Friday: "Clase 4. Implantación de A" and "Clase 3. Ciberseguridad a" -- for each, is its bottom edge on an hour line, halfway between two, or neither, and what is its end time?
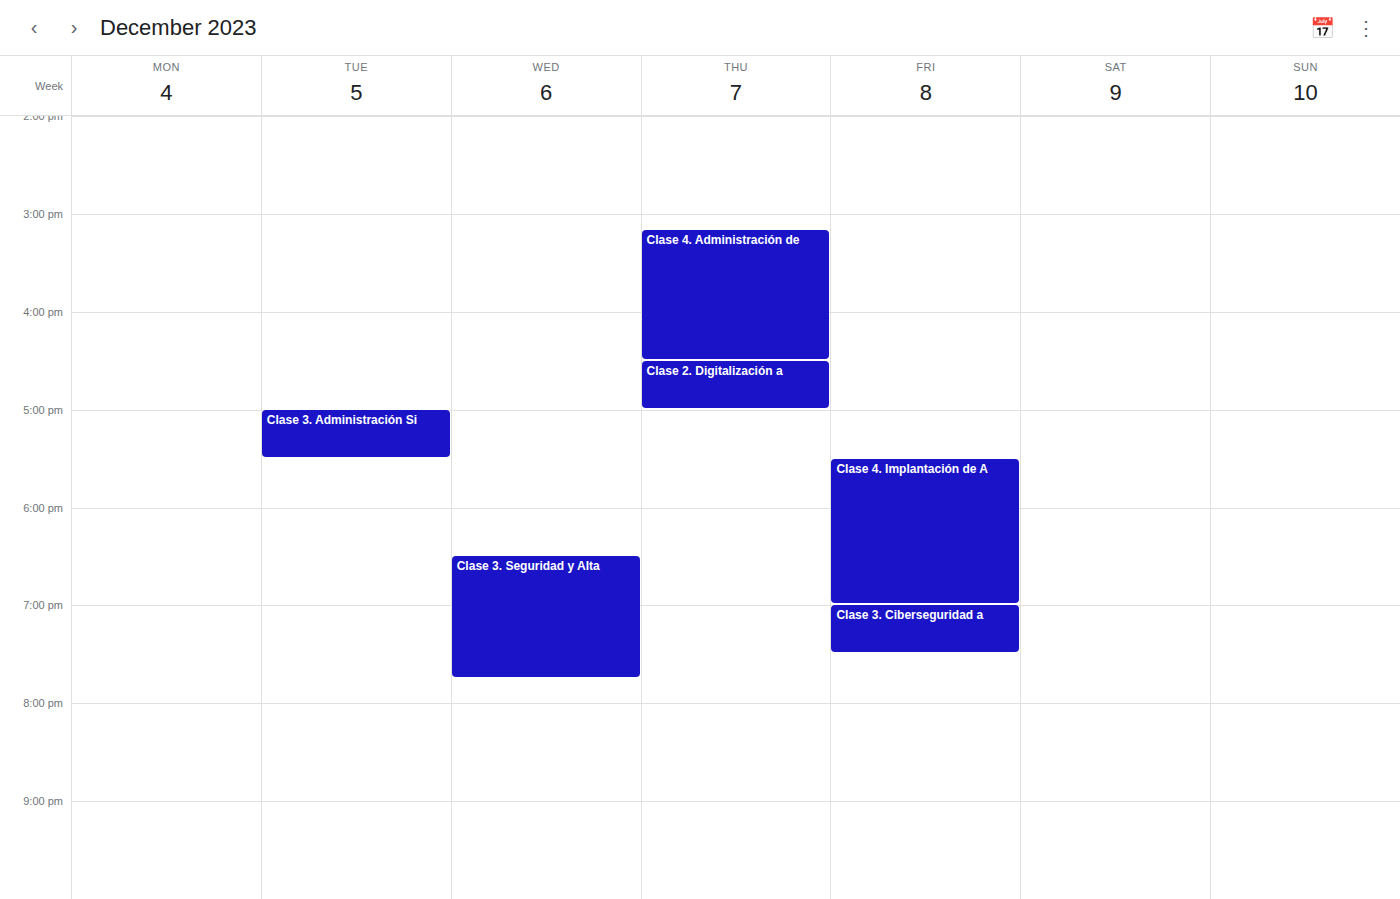
"Clase 4. Implantación de A": 7:00 PM, exactly on the 7 PM line. "Clase 3. Ciberseguridad a": 7:30 PM, halfway between the 7 PM and 8 PM lines.